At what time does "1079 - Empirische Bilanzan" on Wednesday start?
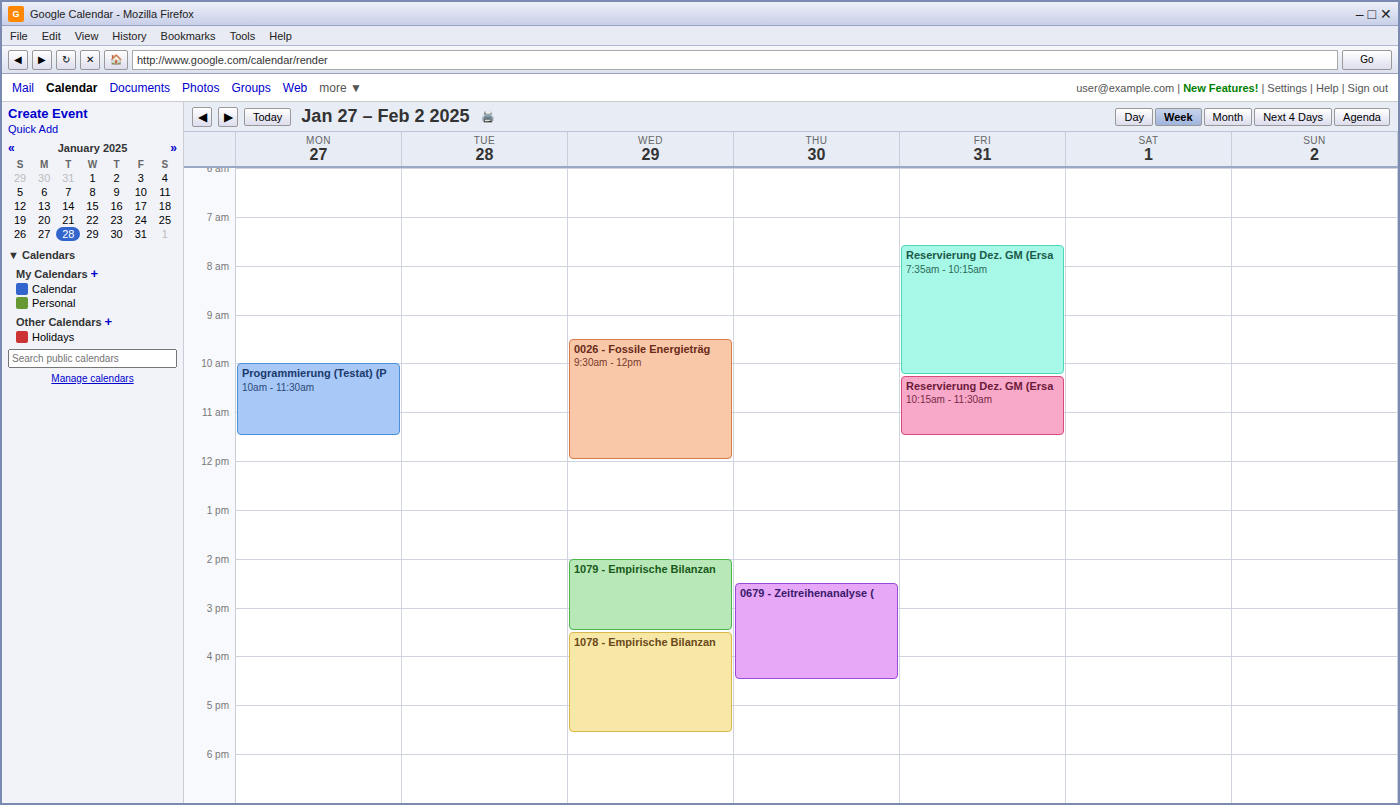
2:00 PM